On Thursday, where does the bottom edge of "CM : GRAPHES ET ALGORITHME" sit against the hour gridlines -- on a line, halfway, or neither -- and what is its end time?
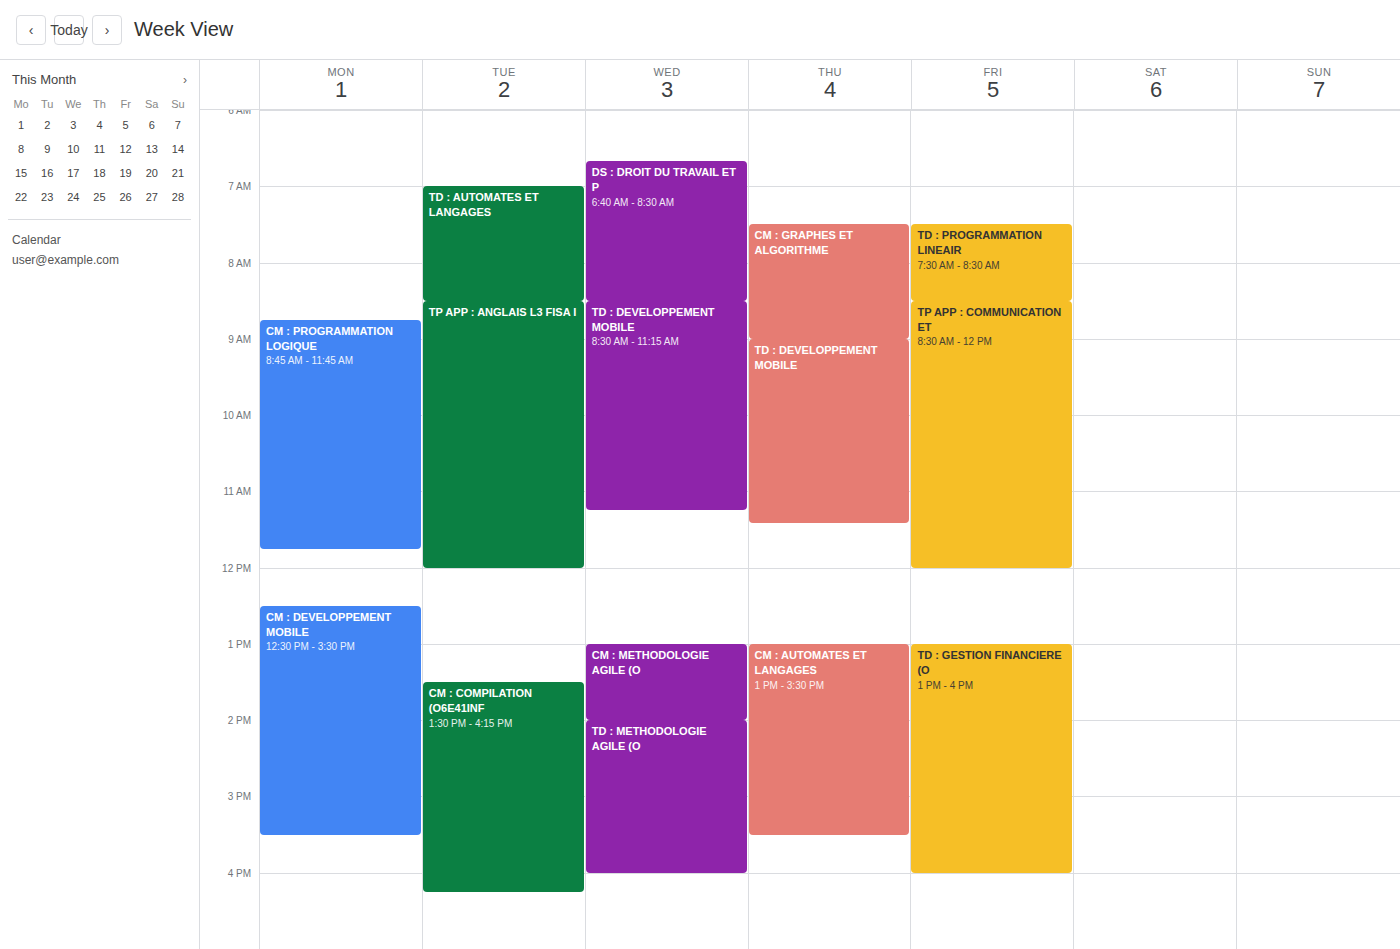
9:00 AM -- exactly on the 9 AM line.